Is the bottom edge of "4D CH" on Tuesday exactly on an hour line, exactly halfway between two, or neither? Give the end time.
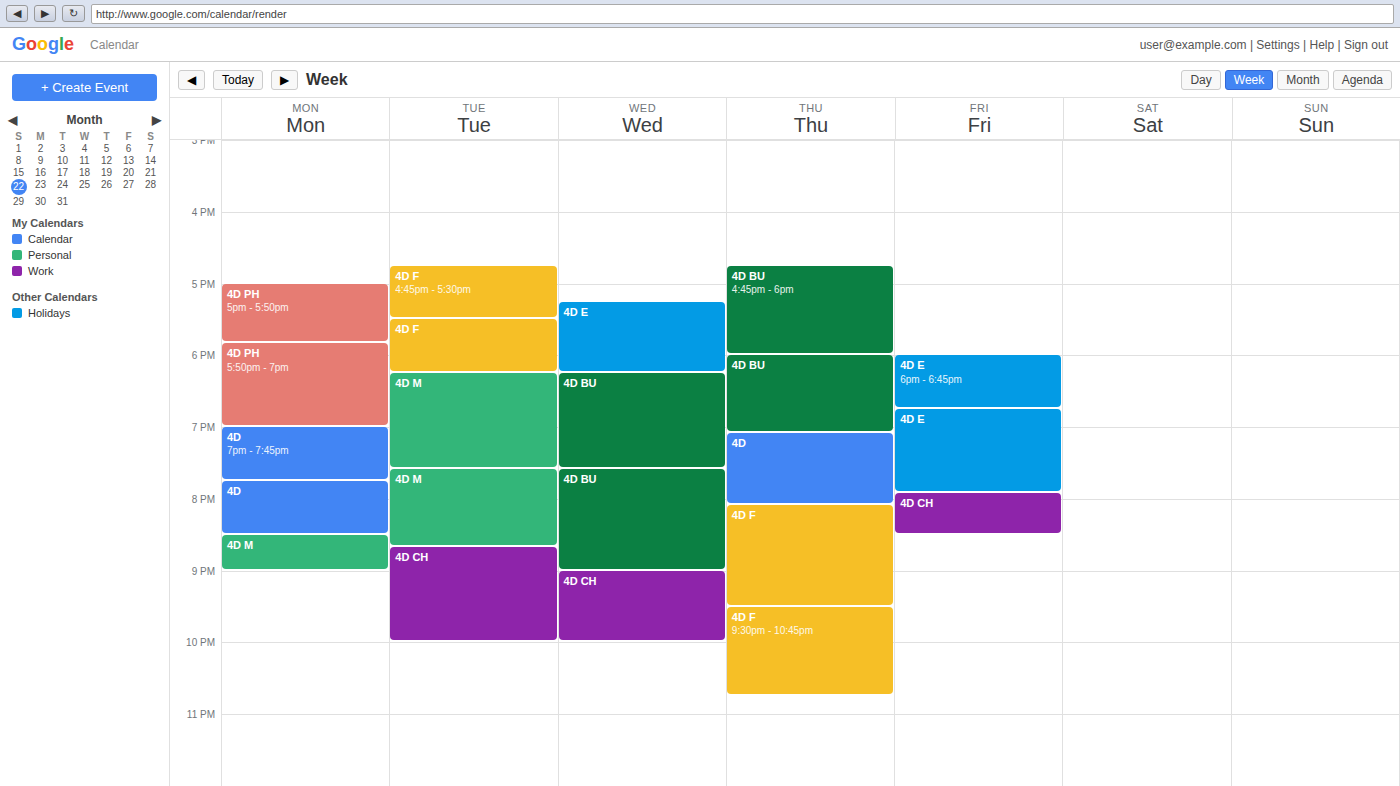
10:00 PM -- exactly on the 10 PM line.